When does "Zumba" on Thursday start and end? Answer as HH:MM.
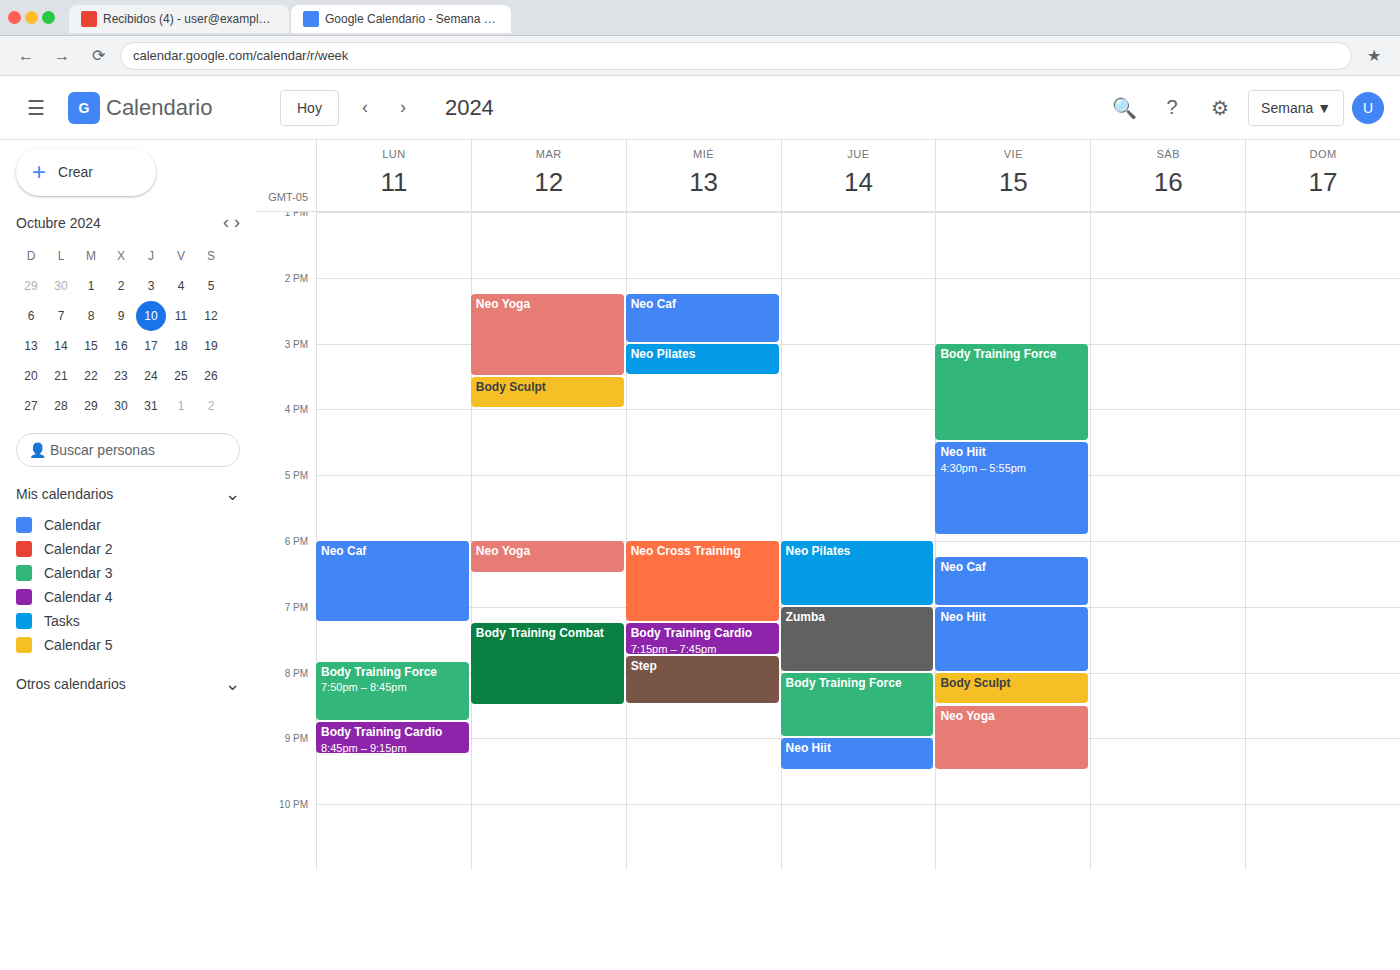
19:00 to 20:00